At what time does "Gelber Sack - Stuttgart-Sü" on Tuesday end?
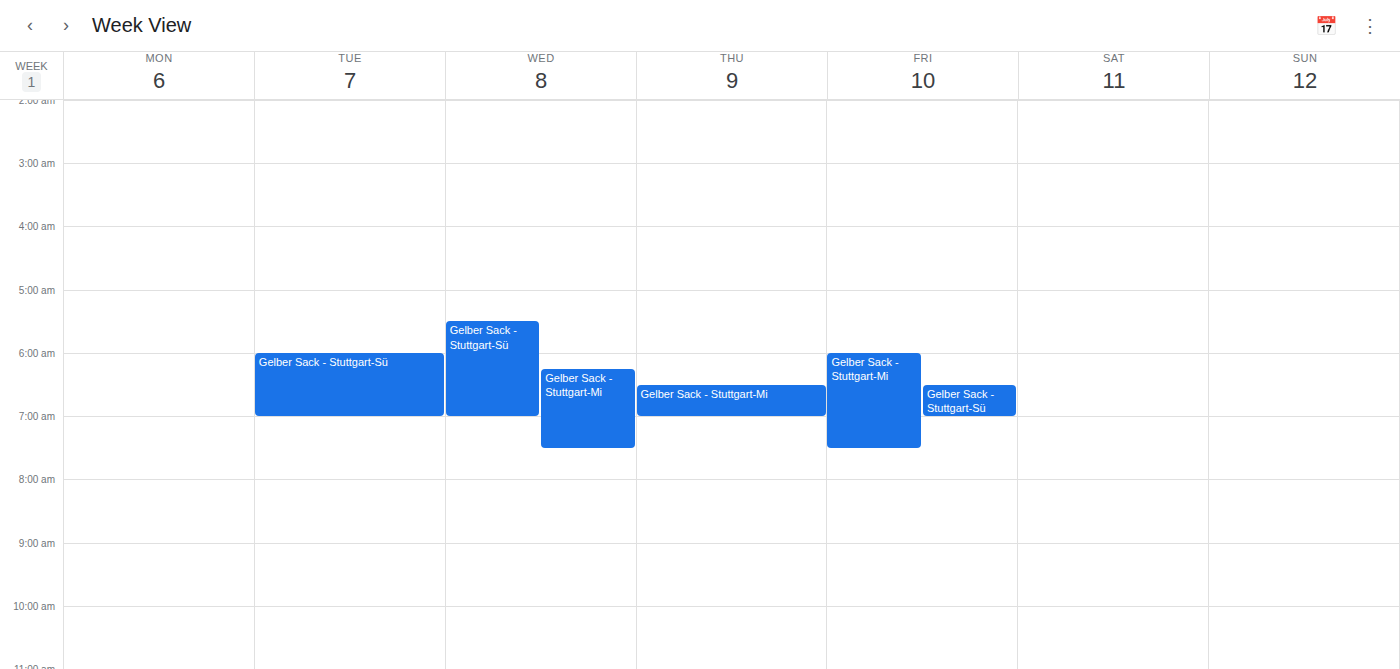
7:00 AM